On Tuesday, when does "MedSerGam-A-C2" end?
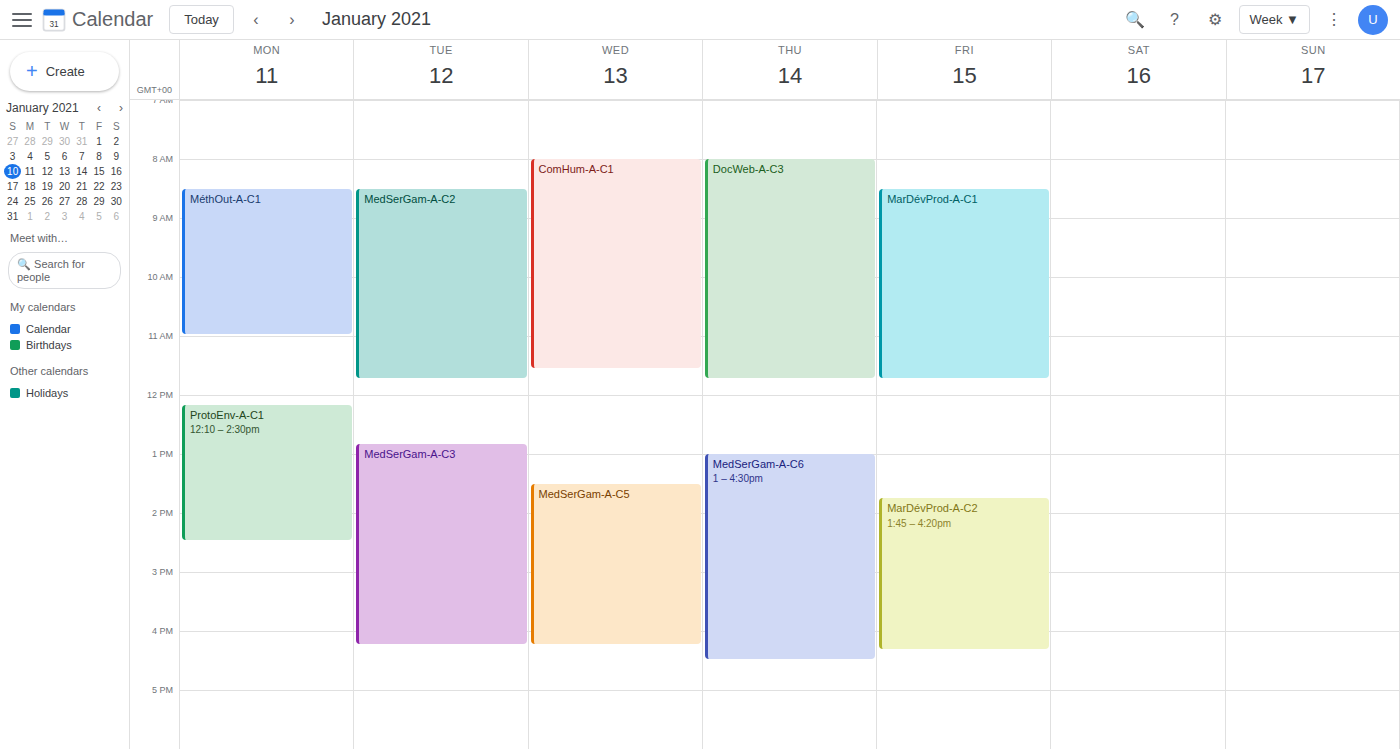
11:45 AM